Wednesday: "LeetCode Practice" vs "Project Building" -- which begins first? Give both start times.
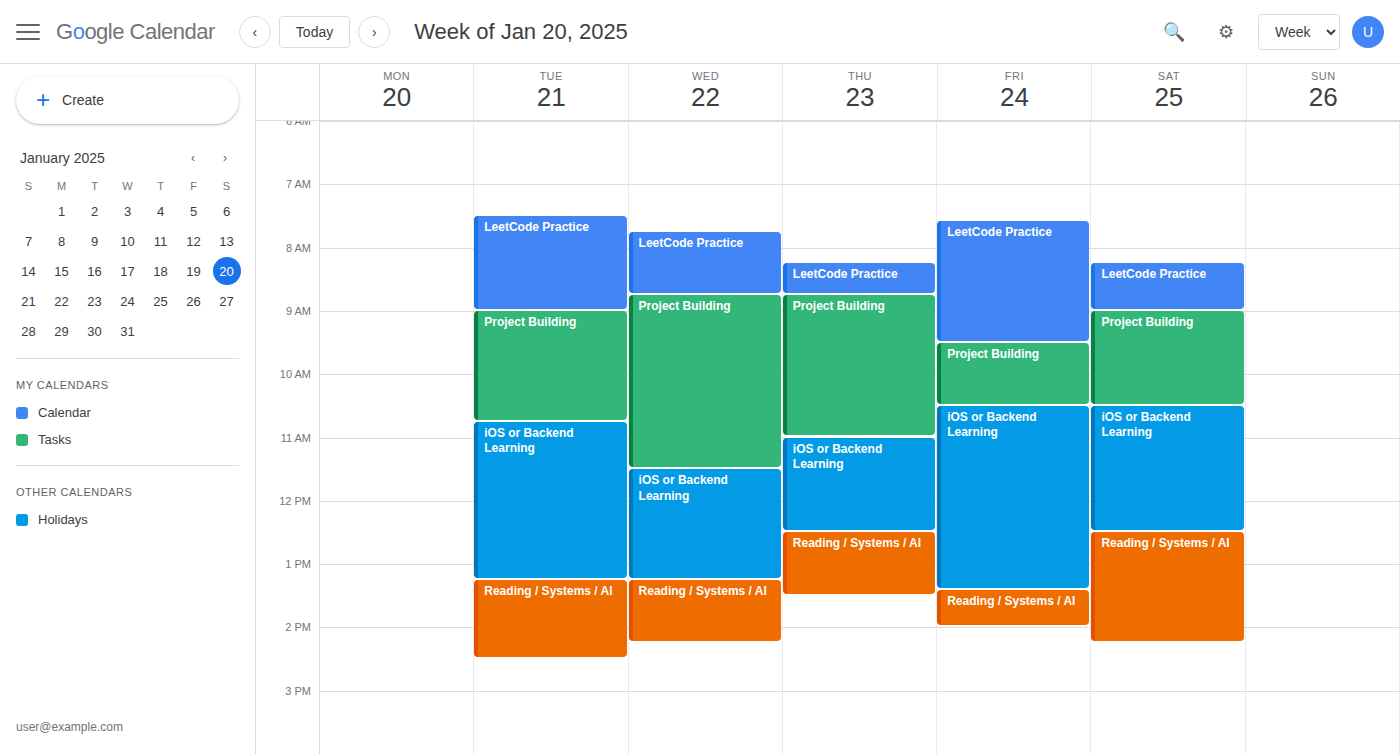
"LeetCode Practice" 07:45; "Project Building" 08:45.